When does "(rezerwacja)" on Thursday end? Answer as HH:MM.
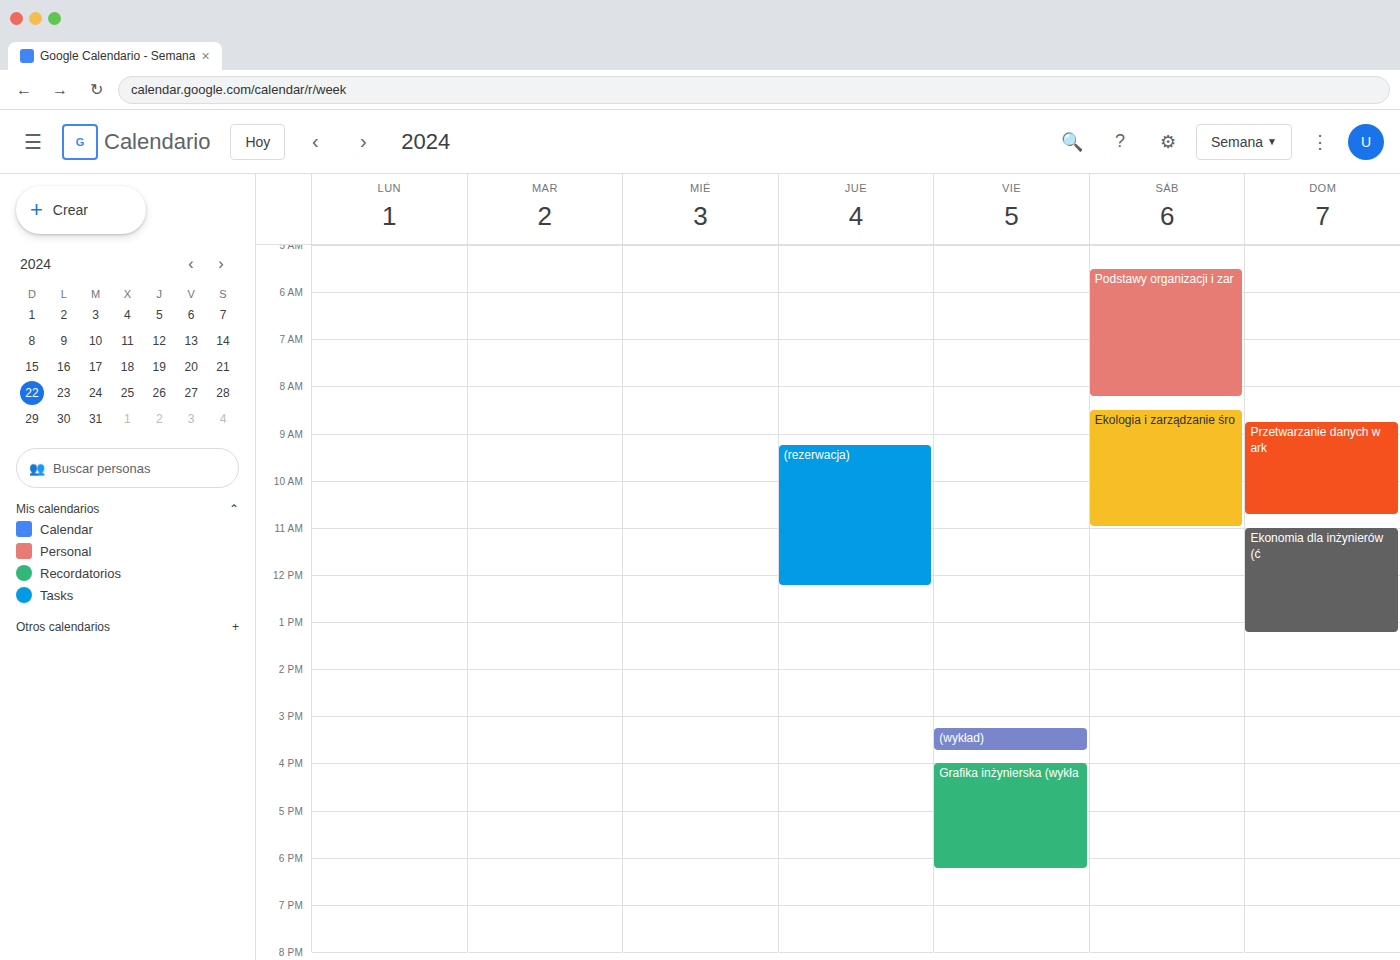
12:15